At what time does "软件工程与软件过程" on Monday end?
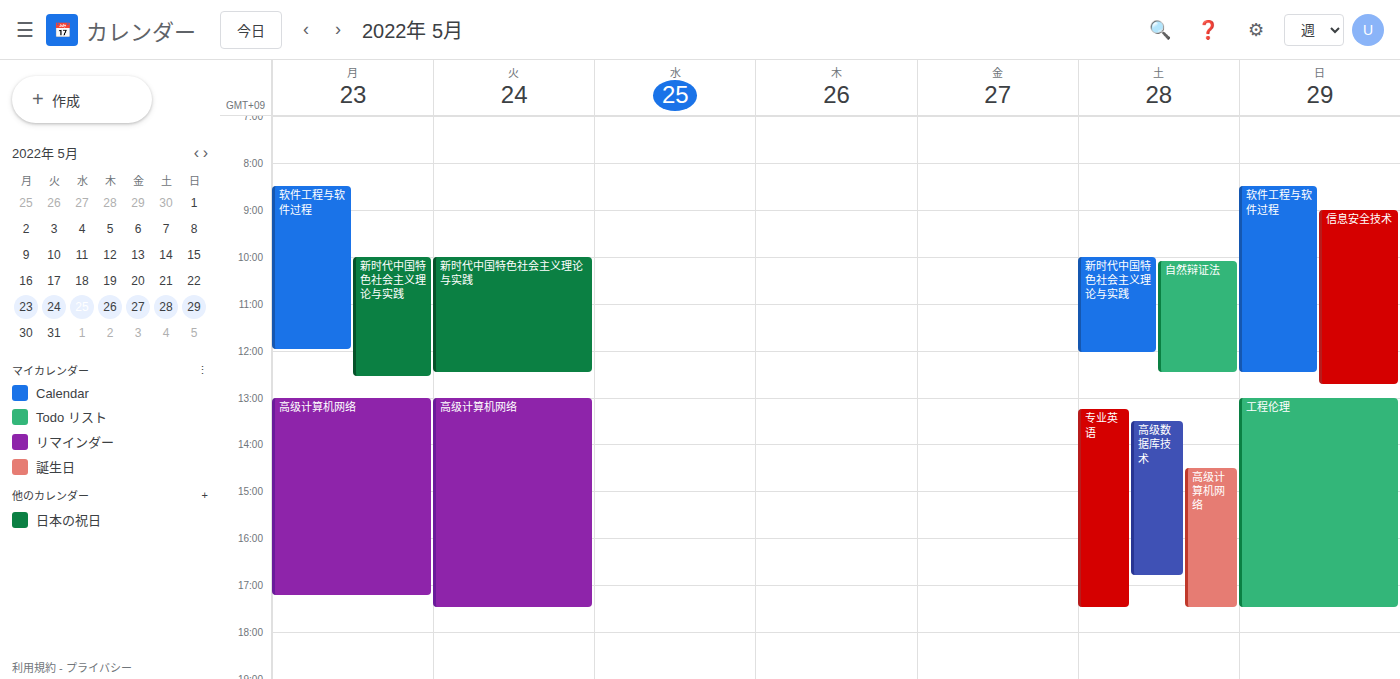
12:00 PM